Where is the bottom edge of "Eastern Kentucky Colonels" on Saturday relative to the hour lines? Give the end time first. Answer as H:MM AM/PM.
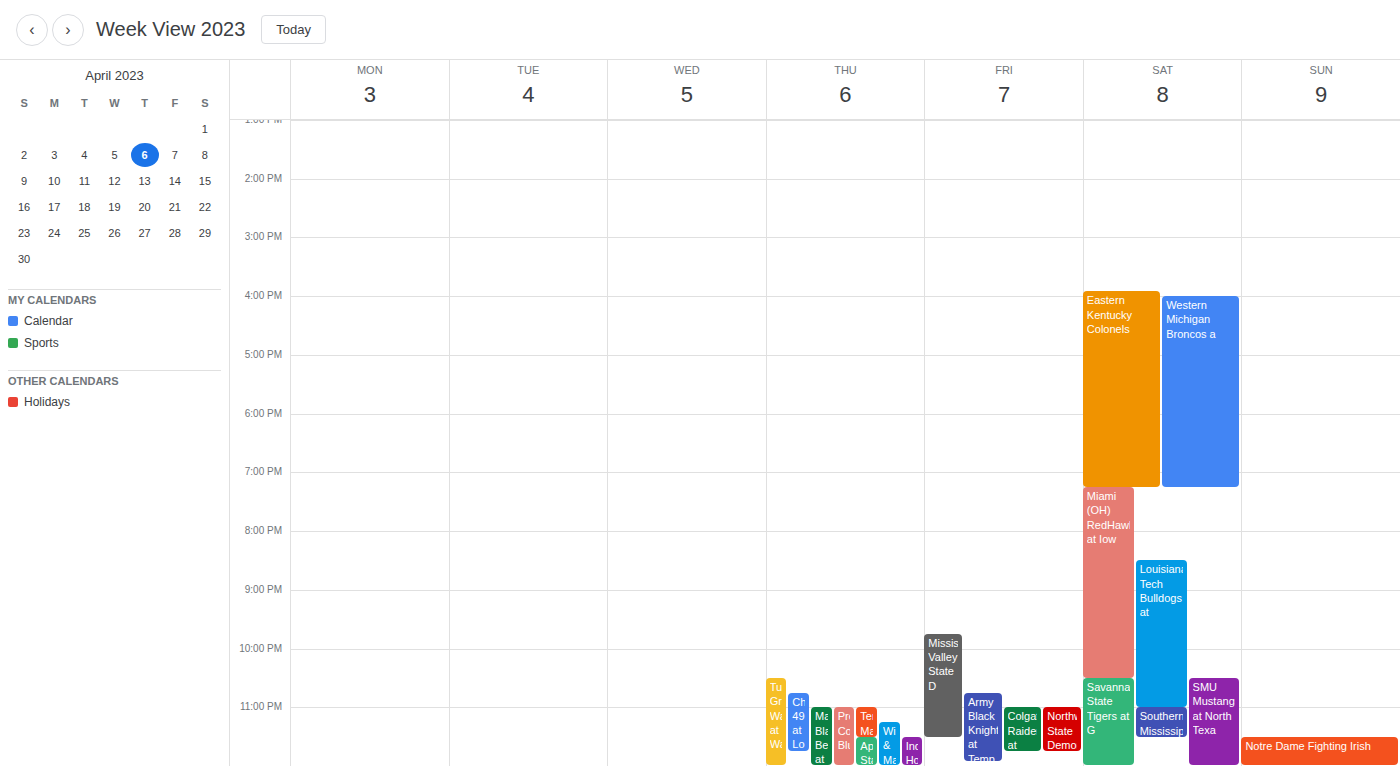
7:15 PM -- neither: a quarter of the way from the 7 PM line to the 8 PM line.